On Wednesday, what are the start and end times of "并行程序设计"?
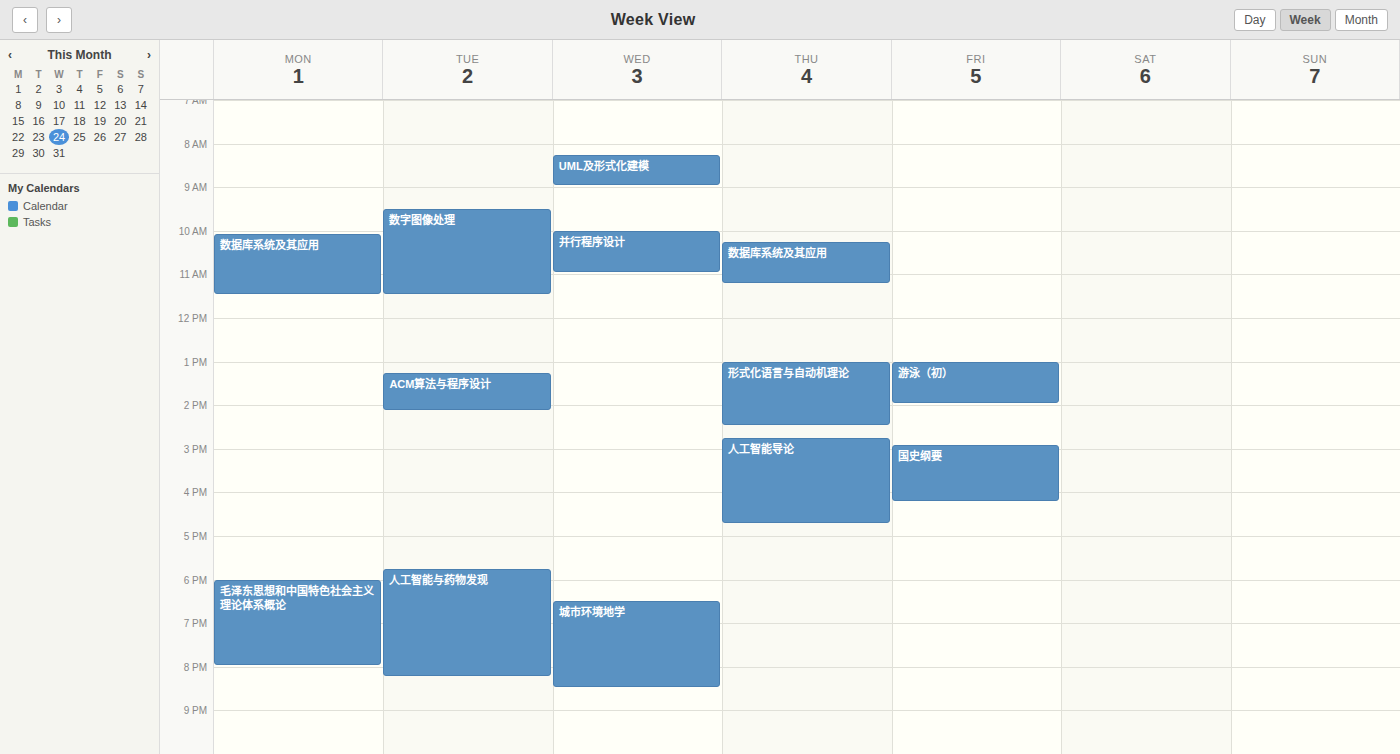
10:00 AM to 11:00 AM